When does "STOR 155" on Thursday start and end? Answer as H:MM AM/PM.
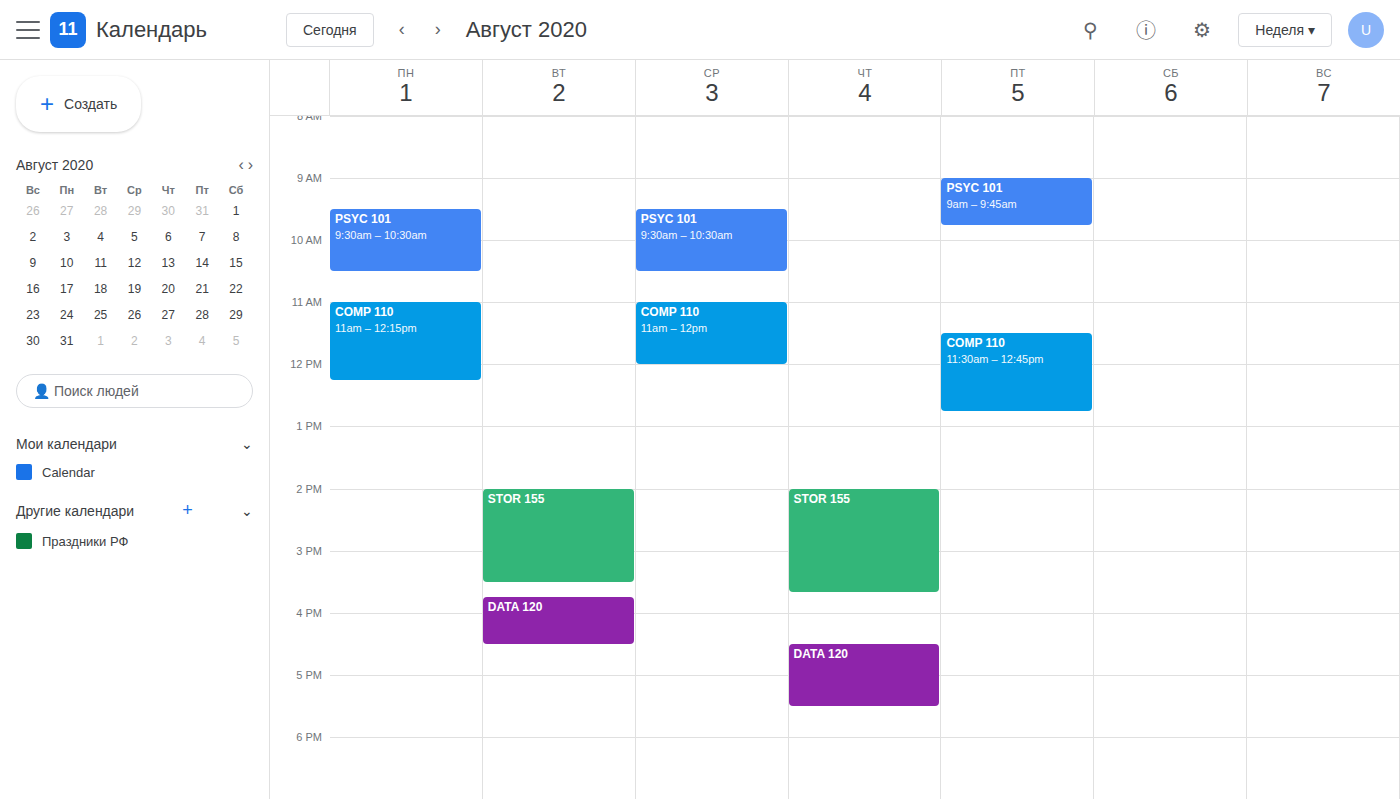
2:00 PM to 3:40 PM